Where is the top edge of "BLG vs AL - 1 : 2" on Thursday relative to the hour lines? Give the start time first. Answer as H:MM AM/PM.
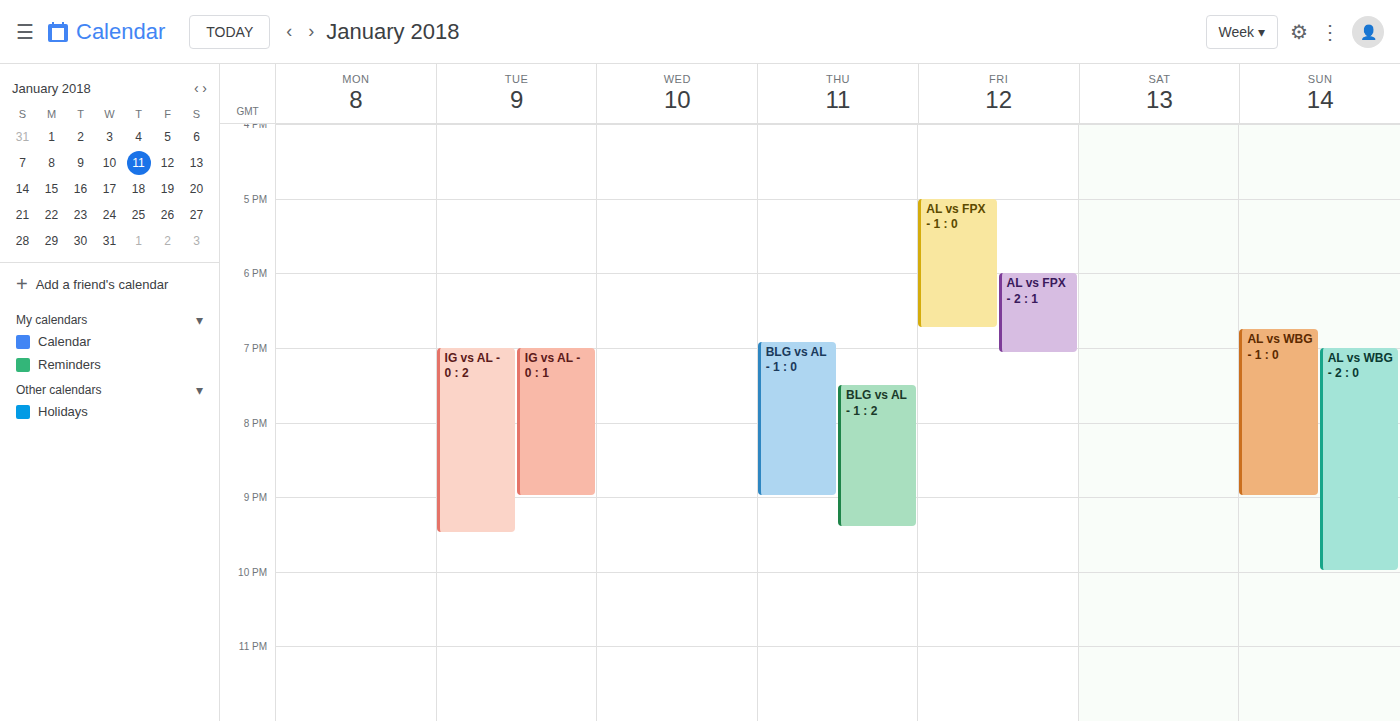
7:30 PM -- halfway between the 7 PM and 8 PM lines.